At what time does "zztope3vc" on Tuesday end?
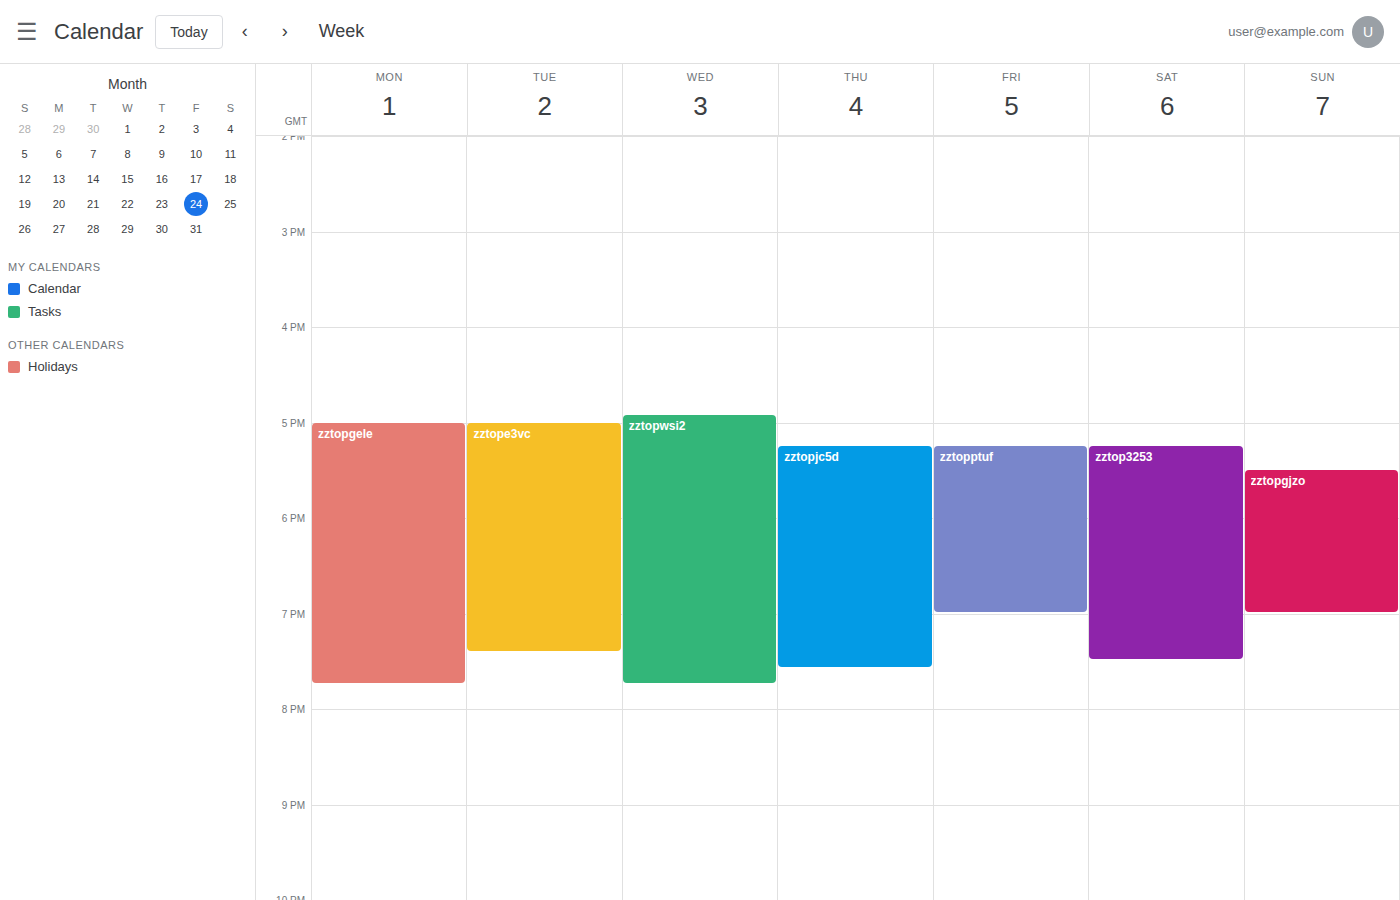
7:25 PM